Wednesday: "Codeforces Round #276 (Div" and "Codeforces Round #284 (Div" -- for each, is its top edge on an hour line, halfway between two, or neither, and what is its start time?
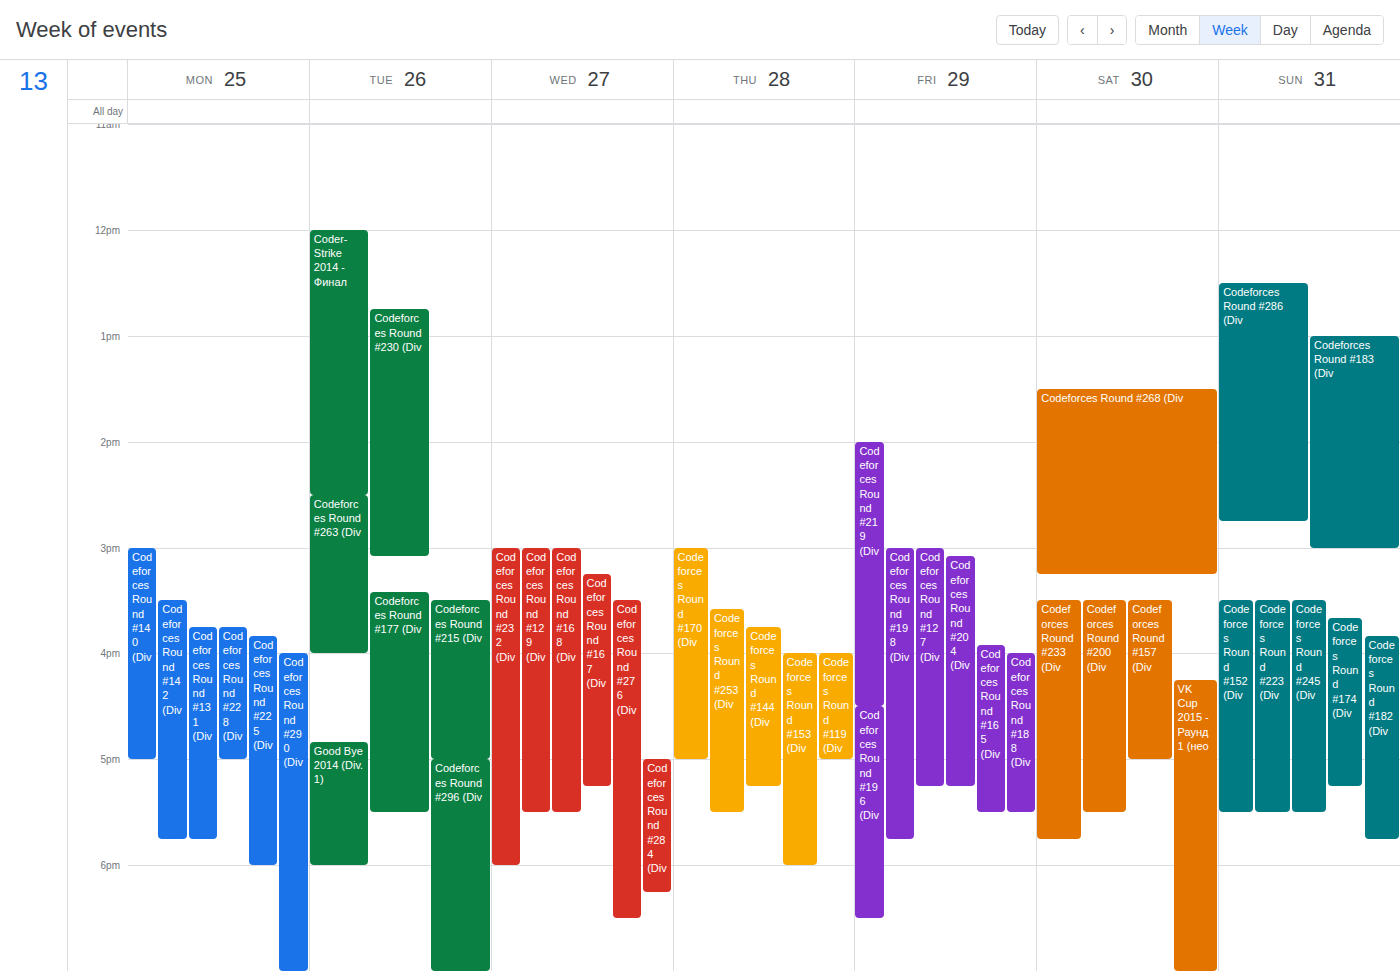
"Codeforces Round #276 (Div": 15:30, halfway between the 15:00 and 16:00 lines. "Codeforces Round #284 (Div": 17:00, exactly on the 17:00 line.